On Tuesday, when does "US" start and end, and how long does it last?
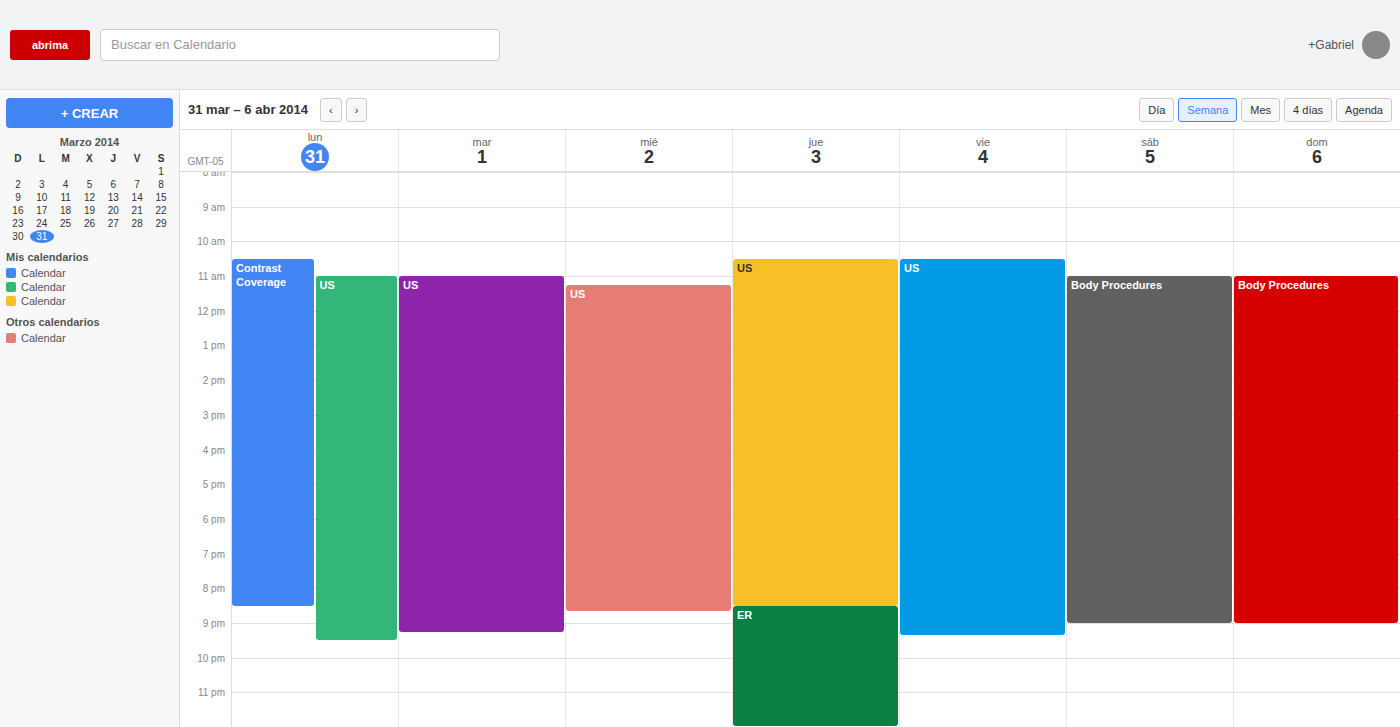
11:00 AM to 9:15 PM, 10 hours 15 minutes